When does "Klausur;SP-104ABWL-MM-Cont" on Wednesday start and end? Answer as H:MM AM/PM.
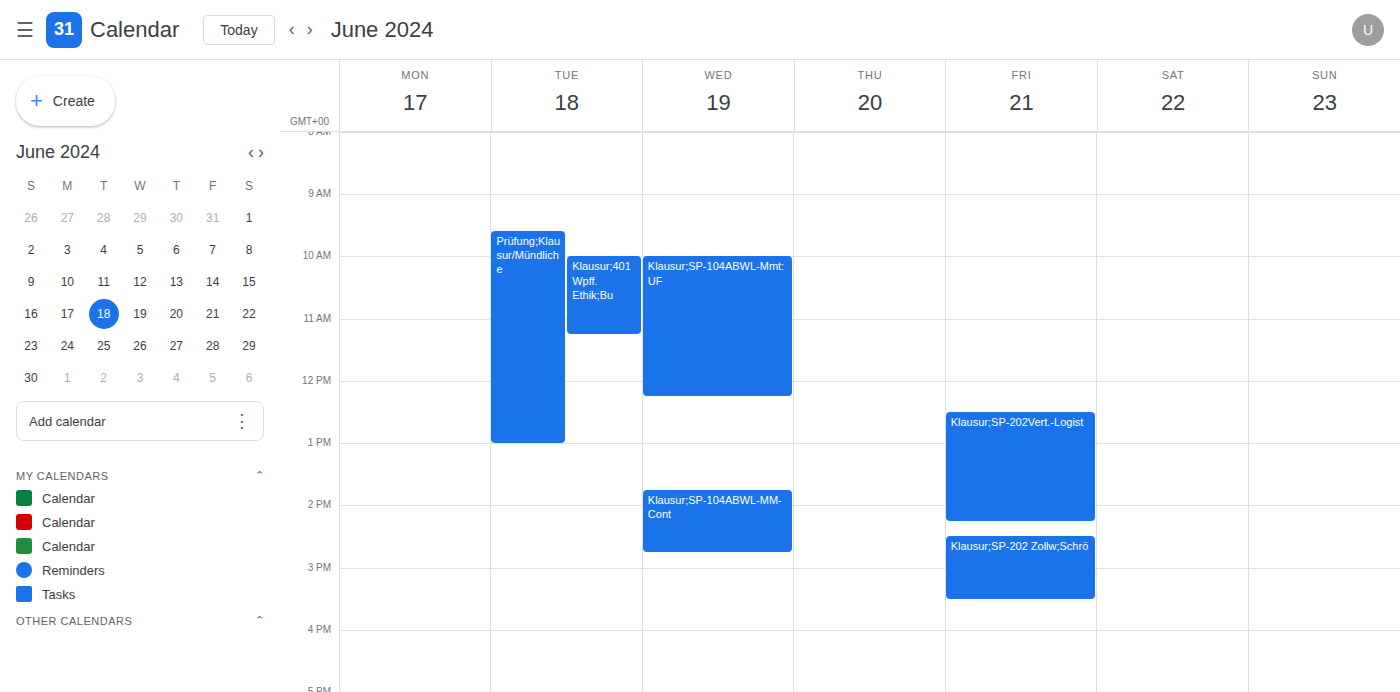
1:45 PM to 2:45 PM